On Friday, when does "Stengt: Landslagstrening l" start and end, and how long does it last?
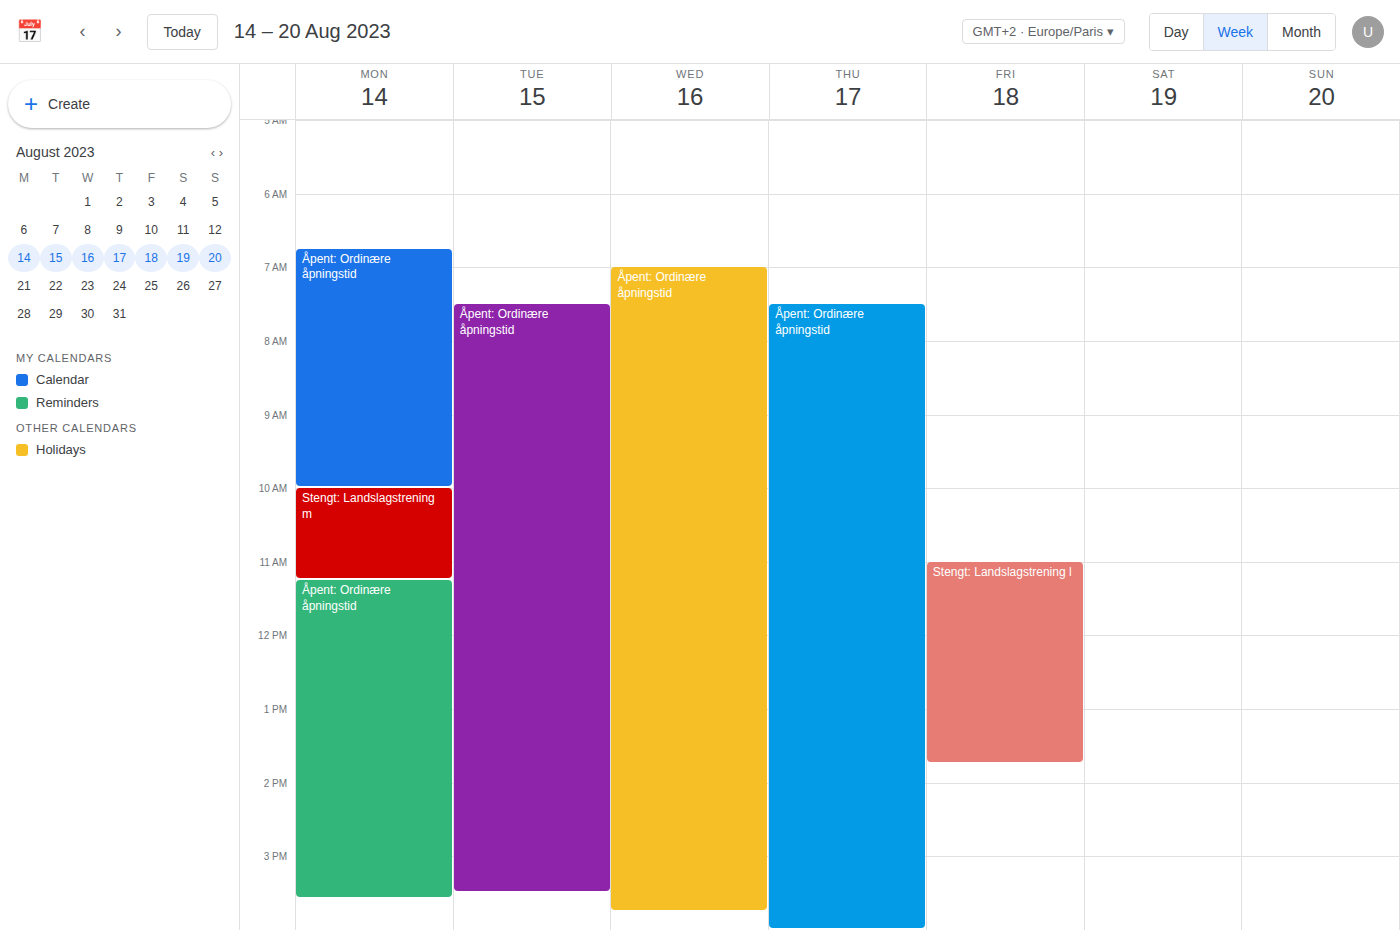
11:00 AM to 1:45 PM, 2 hours 45 minutes